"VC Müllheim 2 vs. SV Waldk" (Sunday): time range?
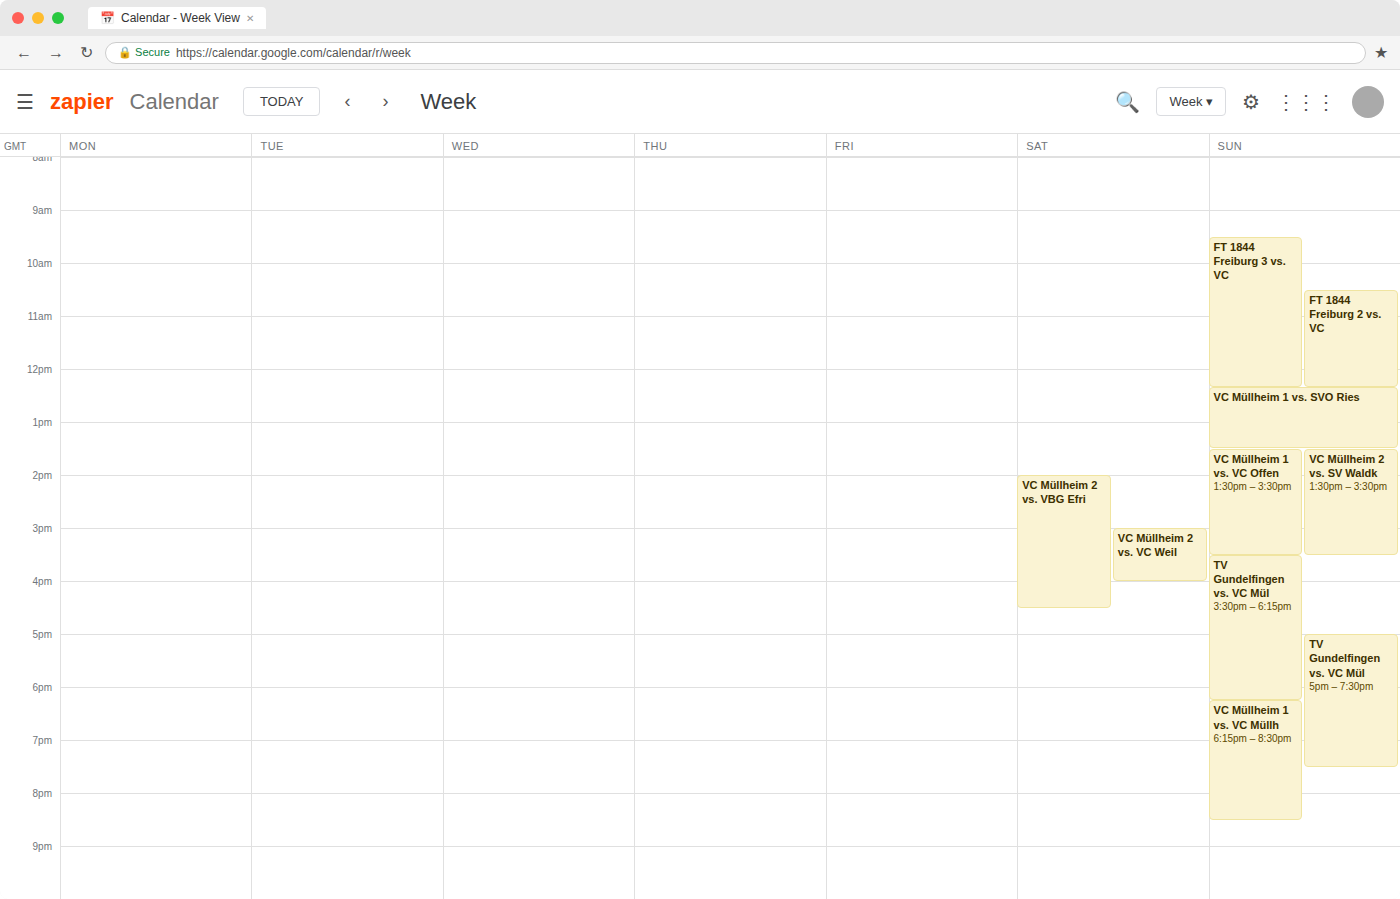
1:30 PM to 3:30 PM